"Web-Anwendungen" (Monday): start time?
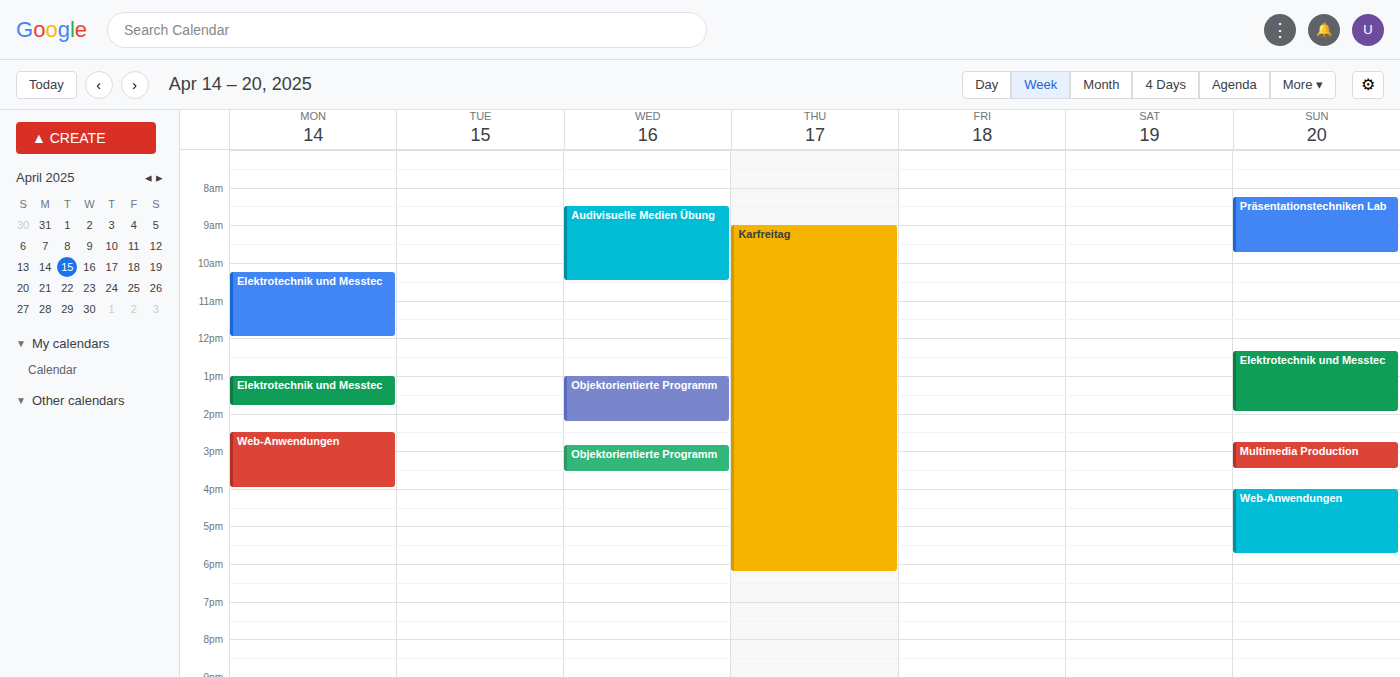
2:30 PM